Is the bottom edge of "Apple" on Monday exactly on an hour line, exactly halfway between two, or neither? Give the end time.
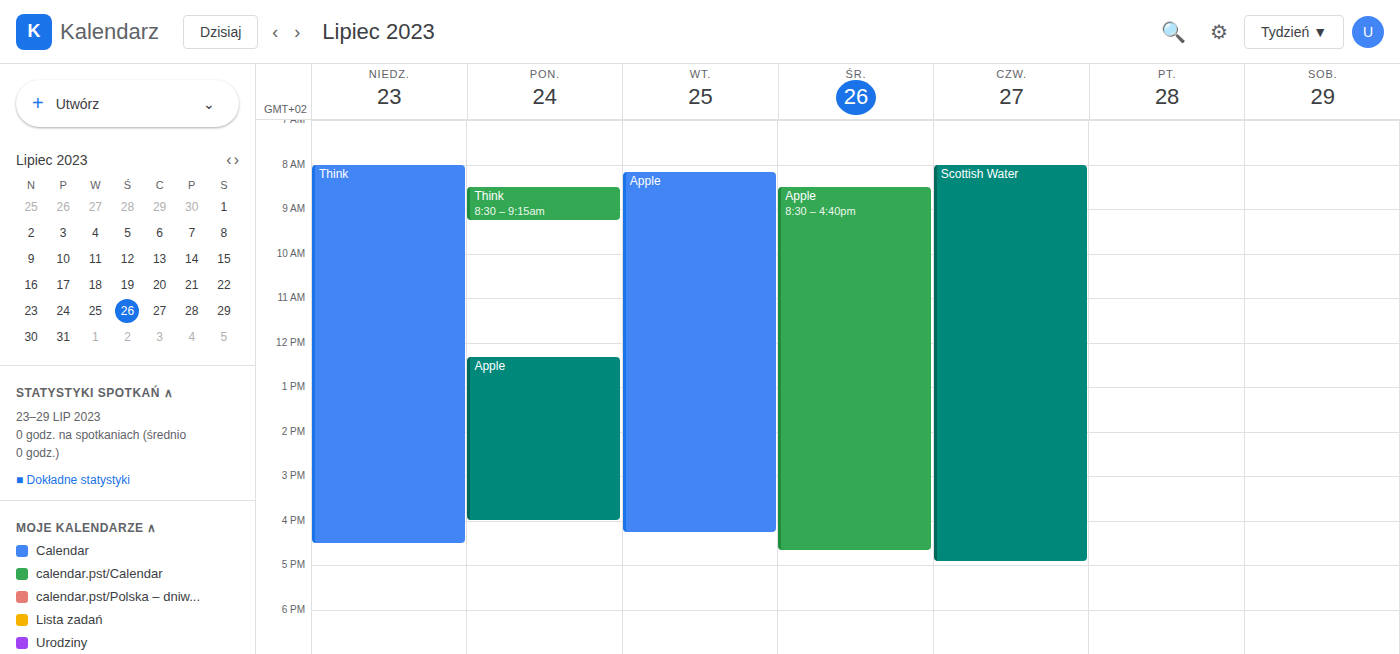
4:00 PM -- exactly on the 4 PM line.